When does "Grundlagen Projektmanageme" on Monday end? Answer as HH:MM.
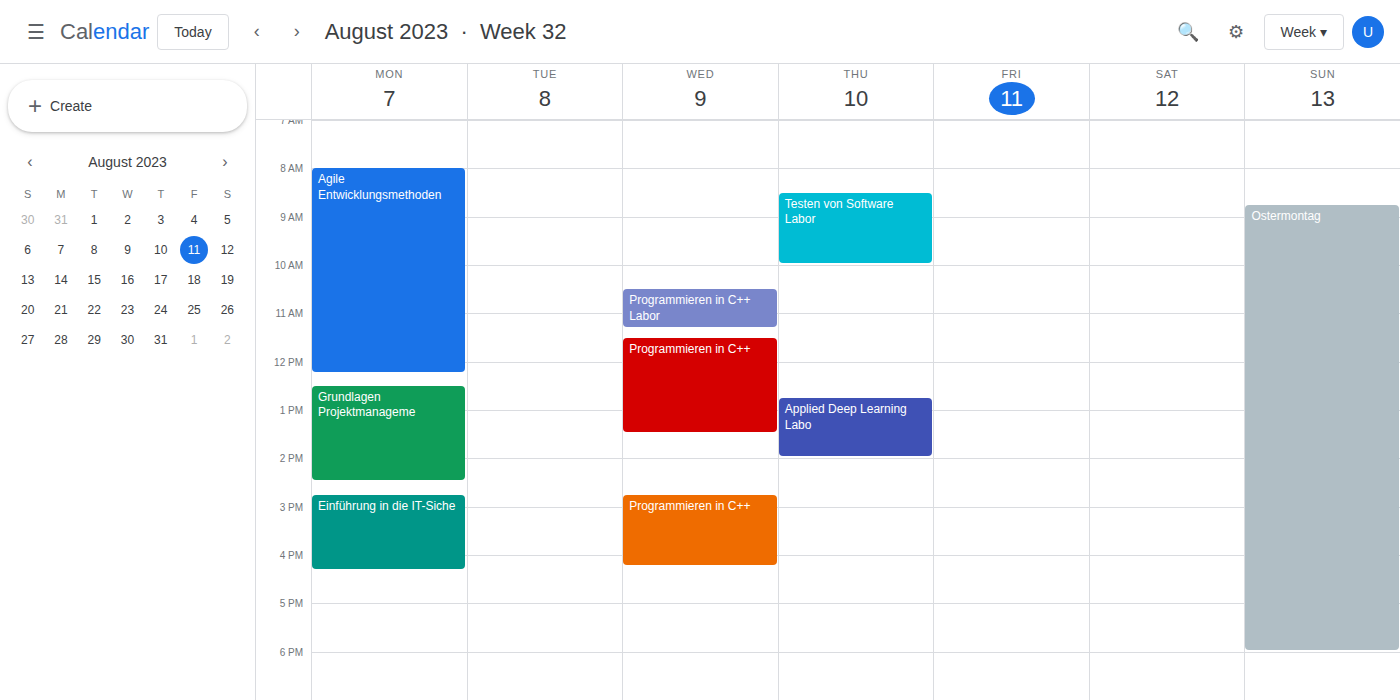
14:30